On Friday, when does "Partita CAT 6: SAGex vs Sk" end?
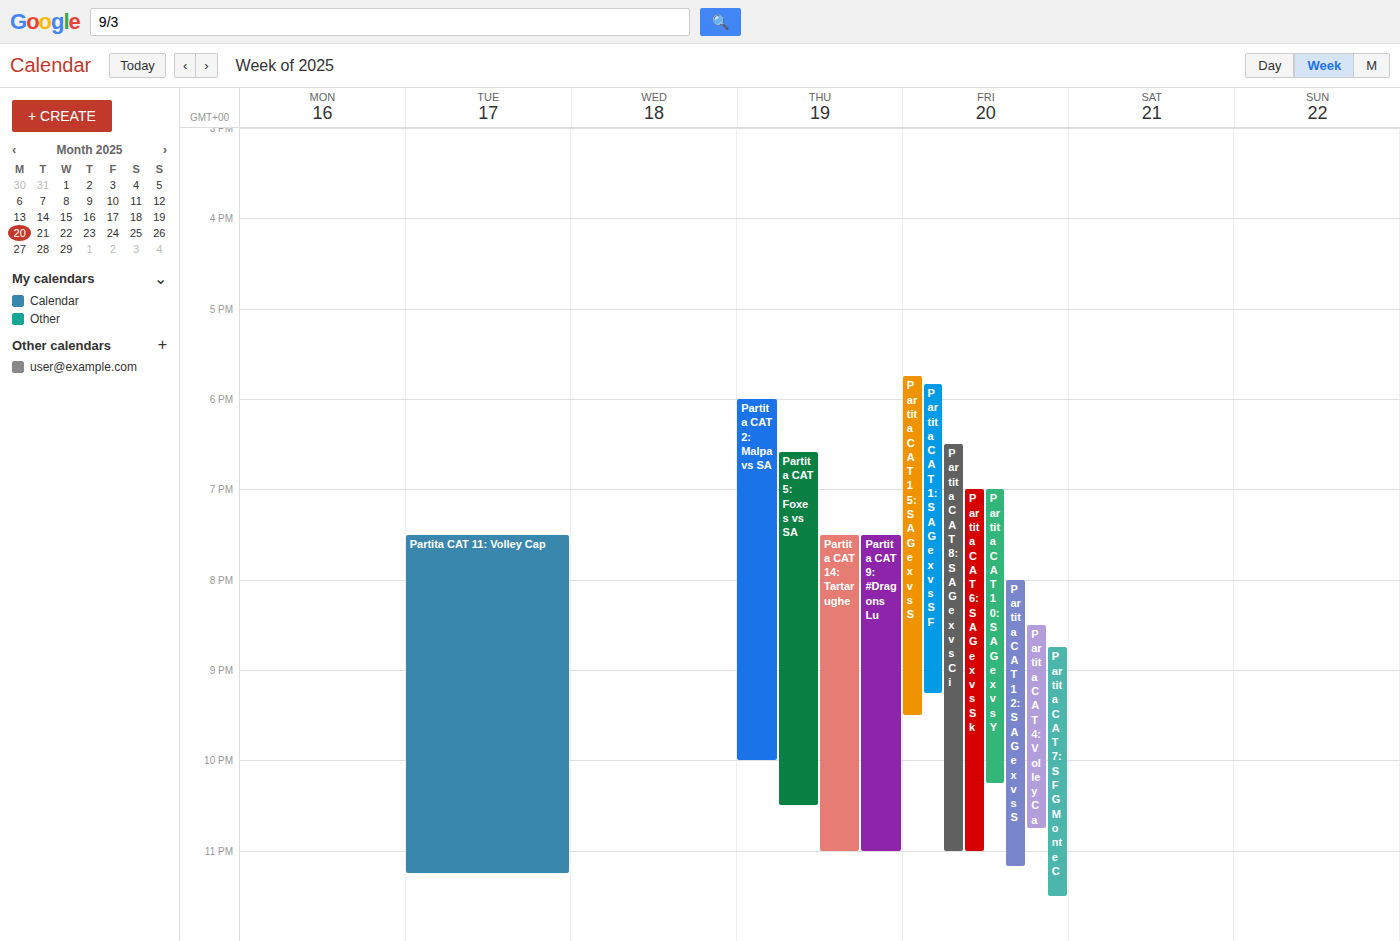
11:00 PM